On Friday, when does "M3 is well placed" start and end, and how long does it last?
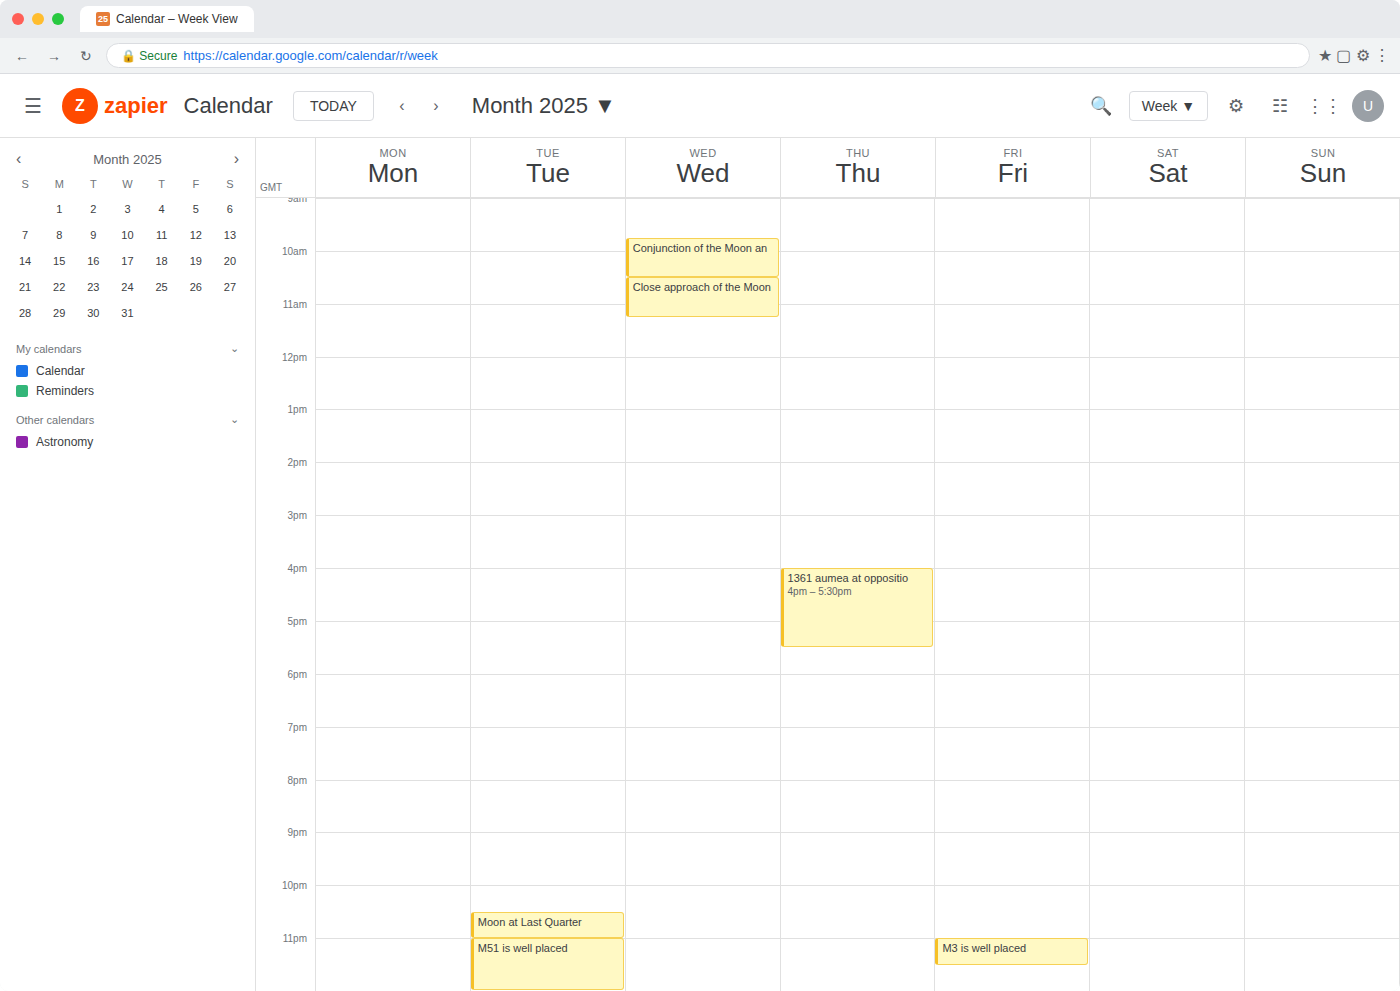
11:00 PM to 11:30 PM, 30 minutes